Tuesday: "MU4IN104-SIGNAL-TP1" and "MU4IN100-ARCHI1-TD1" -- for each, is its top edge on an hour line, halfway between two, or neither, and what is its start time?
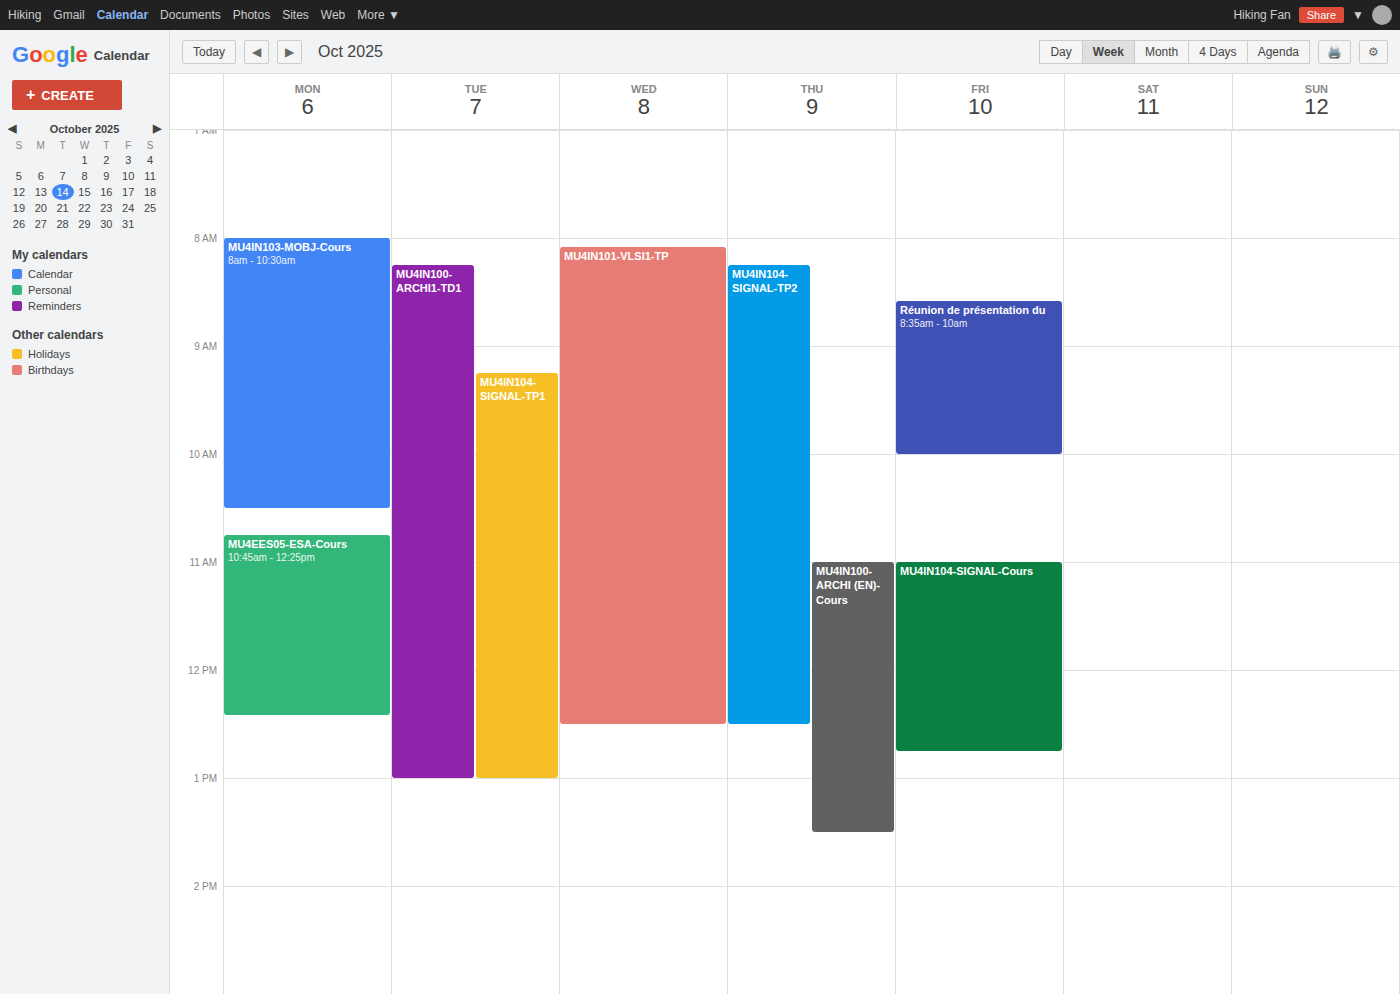
"MU4IN104-SIGNAL-TP1": 9:15 AM, neither: a quarter of the way from the 9 AM line to the 10 AM line. "MU4IN100-ARCHI1-TD1": 8:15 AM, neither: a quarter of the way from the 8 AM line to the 9 AM line.